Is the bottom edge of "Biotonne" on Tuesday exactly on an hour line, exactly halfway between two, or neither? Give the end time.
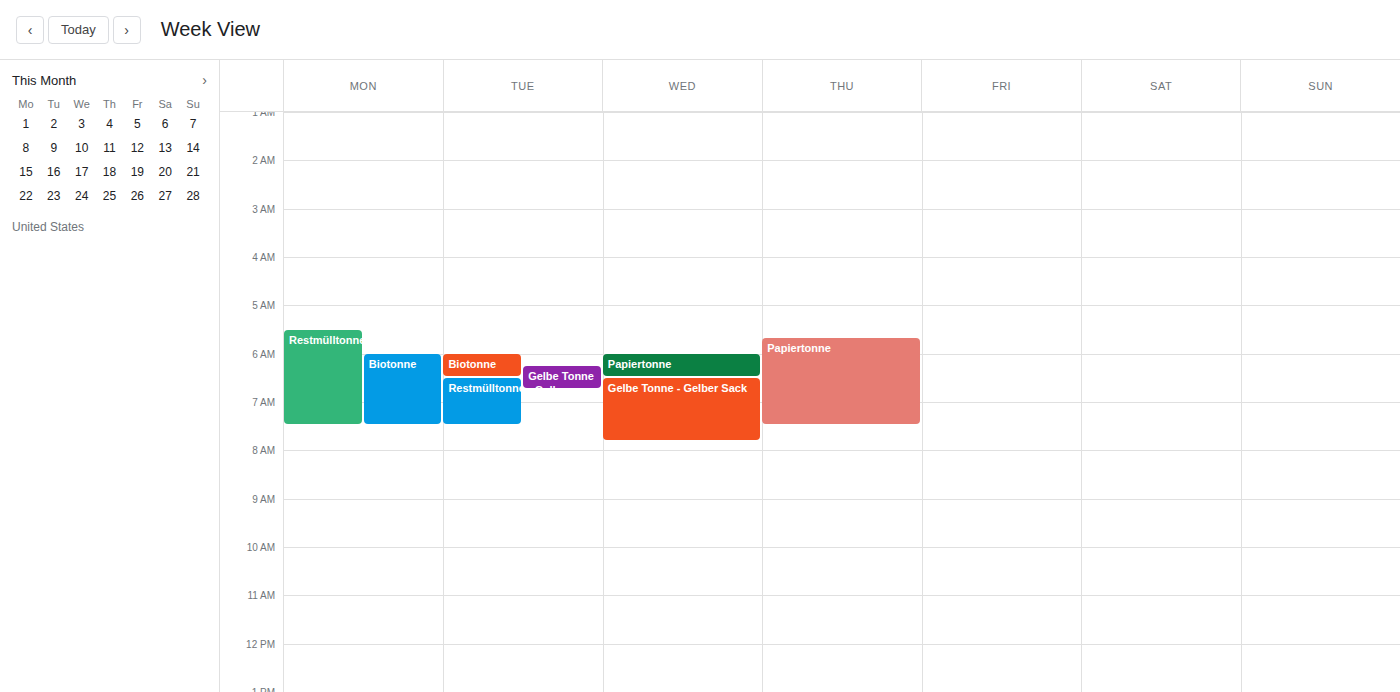
6:30 AM -- halfway between the 6 AM and 7 AM lines.